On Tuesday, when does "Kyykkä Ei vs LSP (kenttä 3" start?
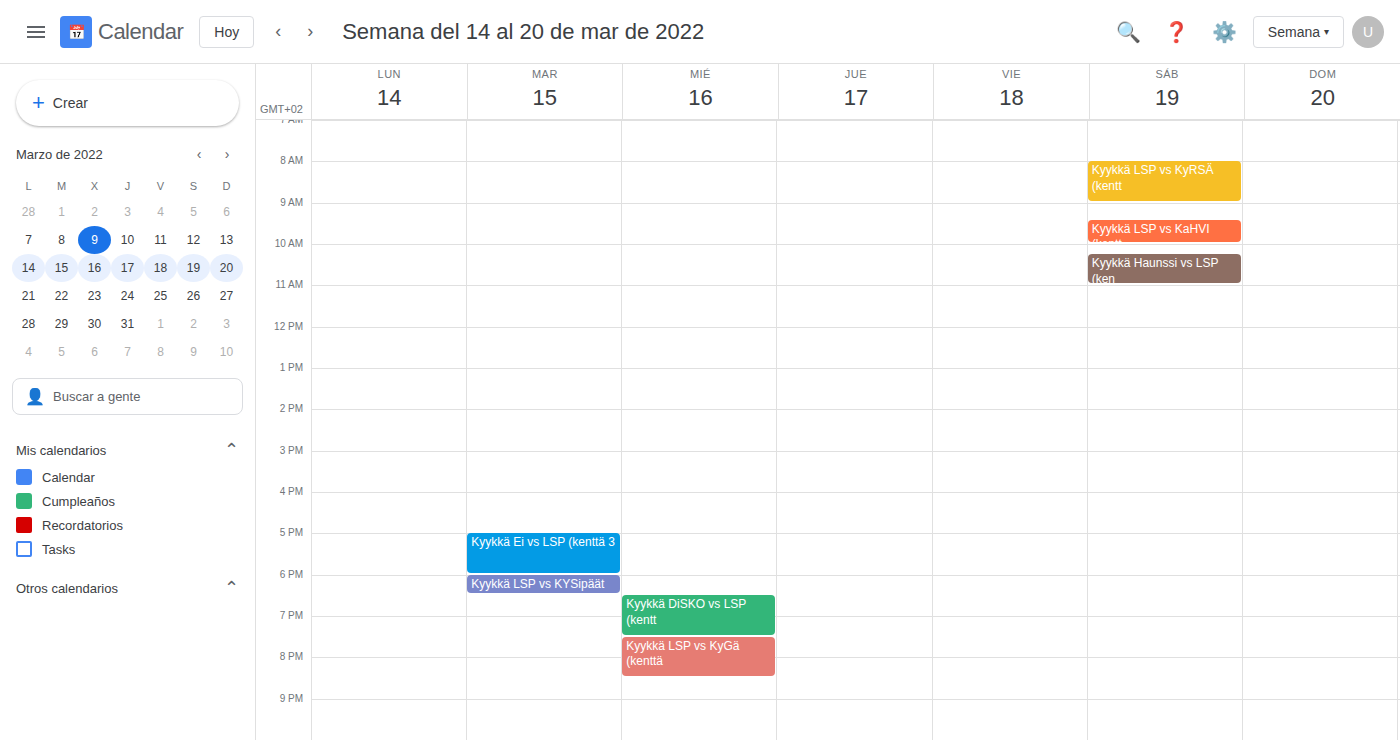
5:00 PM